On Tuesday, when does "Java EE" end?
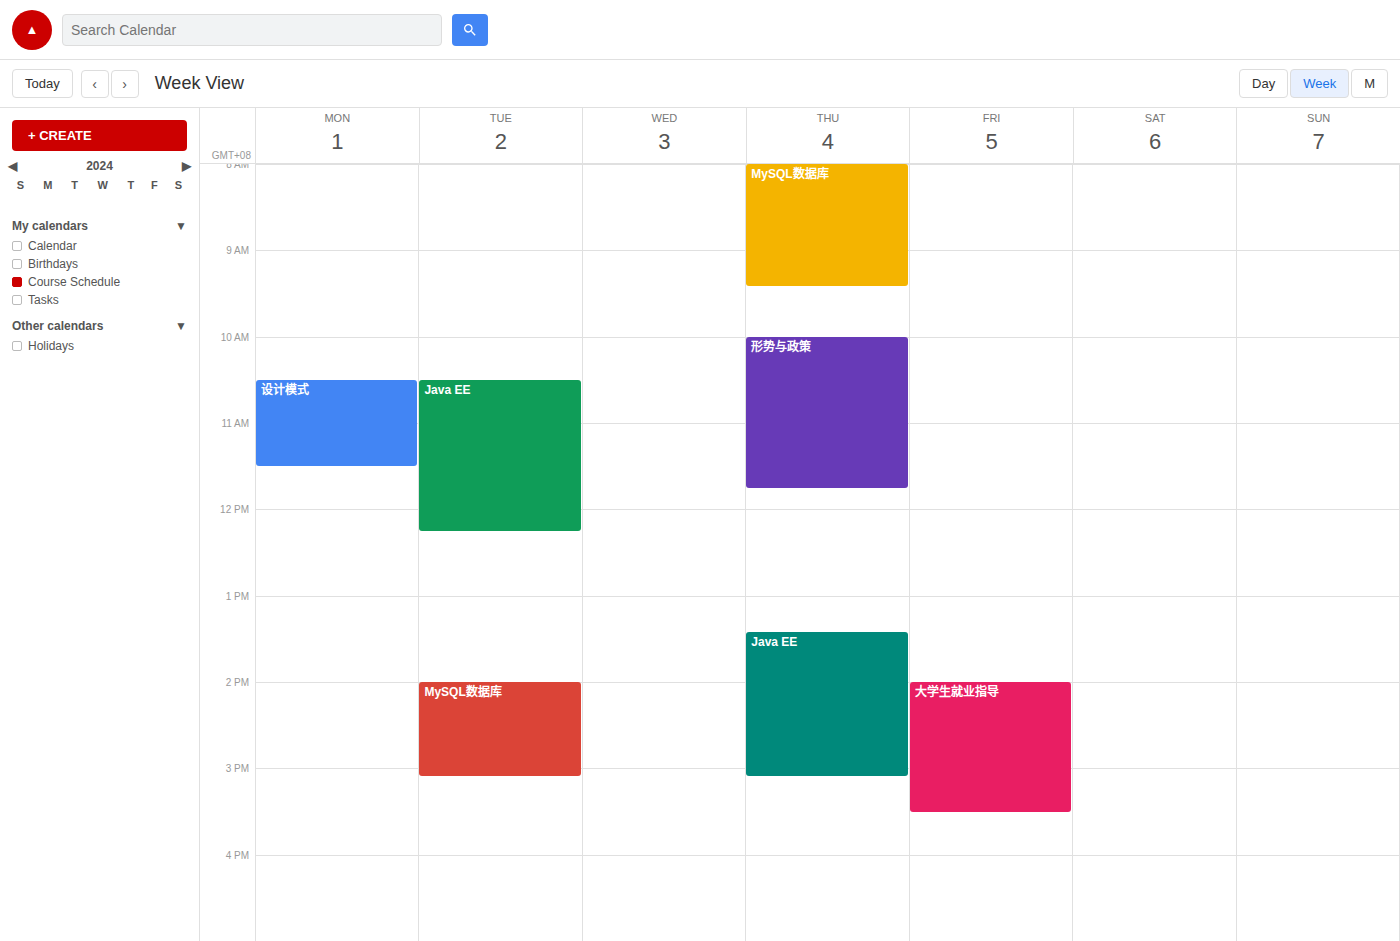
12:15 PM